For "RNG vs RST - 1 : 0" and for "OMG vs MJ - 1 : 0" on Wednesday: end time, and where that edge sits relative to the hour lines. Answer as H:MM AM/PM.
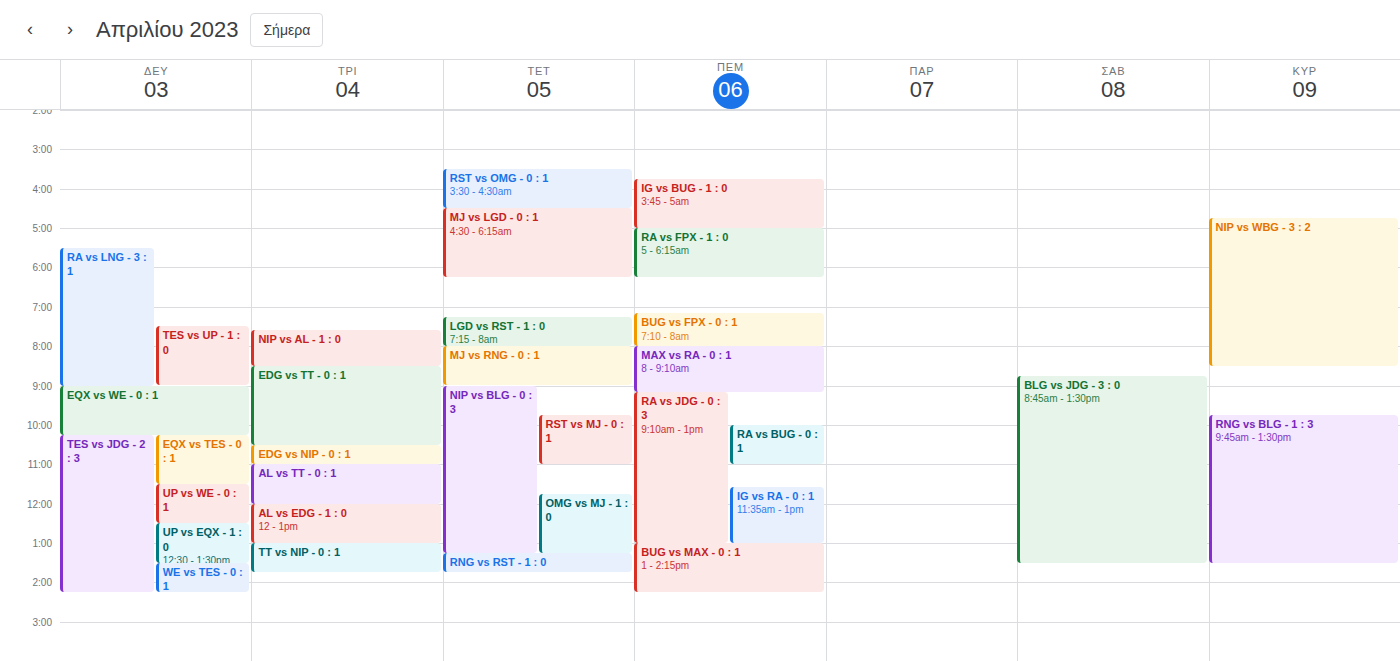
"RNG vs RST - 1 : 0": 1:45 PM, neither: three quarters of the way from the 1 PM line to the 2 PM line. "OMG vs MJ - 1 : 0": 1:15 PM, neither: a quarter of the way from the 1 PM line to the 2 PM line.